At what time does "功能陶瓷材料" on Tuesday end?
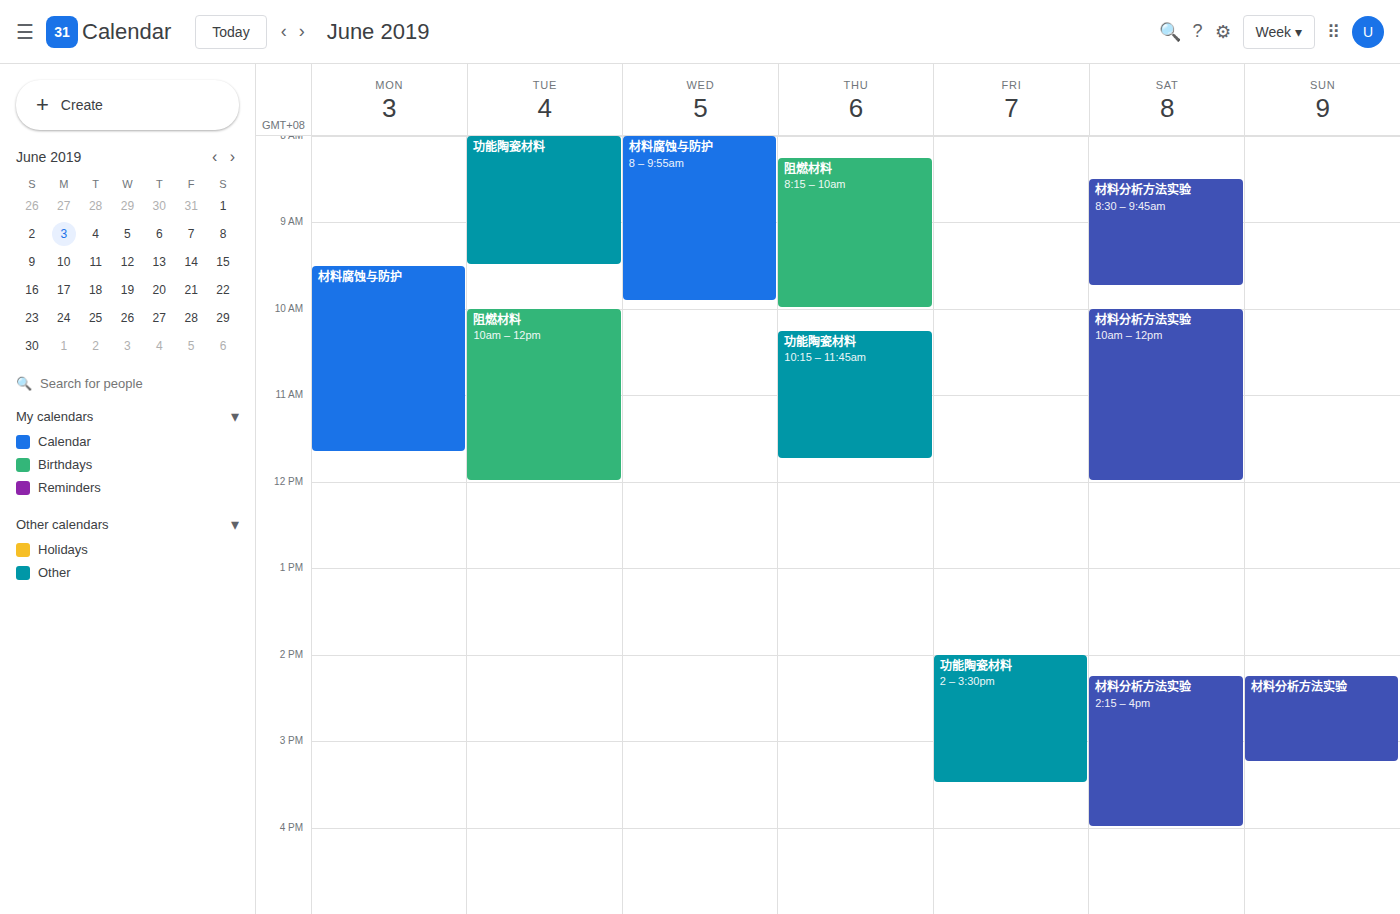
9:30 AM